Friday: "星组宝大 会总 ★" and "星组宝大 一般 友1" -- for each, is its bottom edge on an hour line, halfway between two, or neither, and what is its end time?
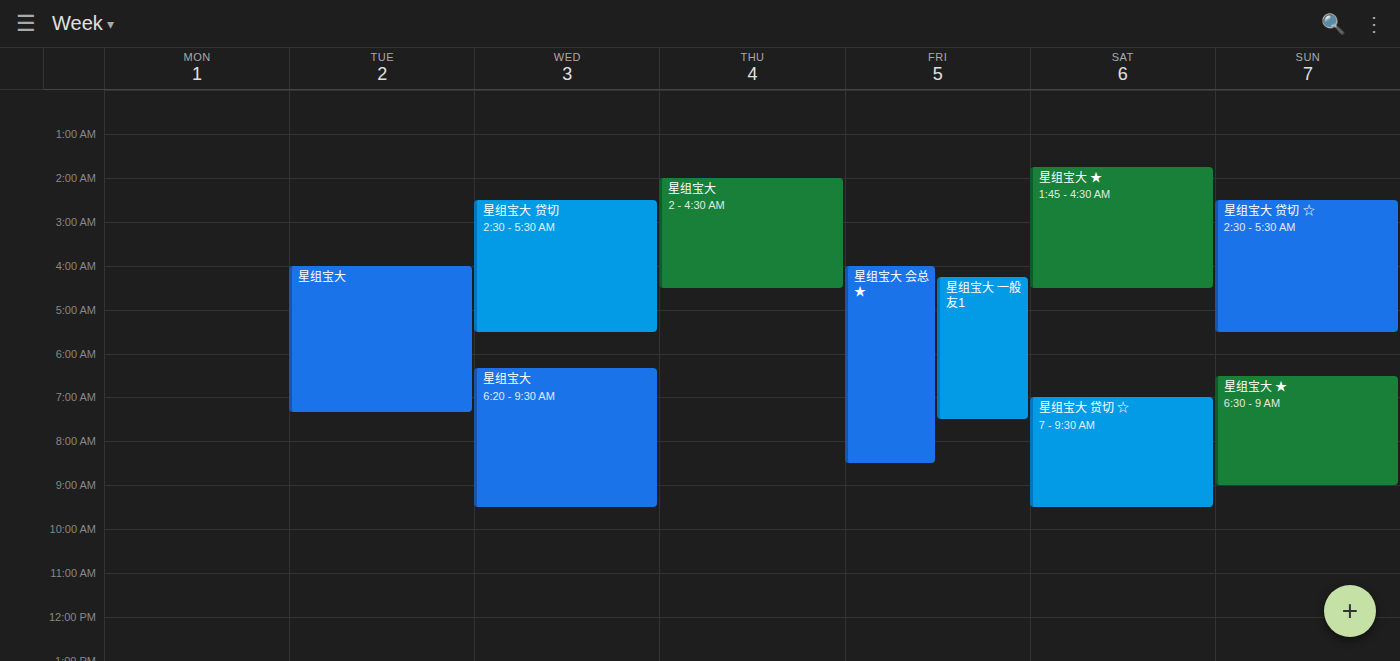
"星组宝大 会总 ★": 8:30 AM, halfway between the 8 AM and 9 AM lines. "星组宝大 一般 友1": 7:30 AM, halfway between the 7 AM and 8 AM lines.